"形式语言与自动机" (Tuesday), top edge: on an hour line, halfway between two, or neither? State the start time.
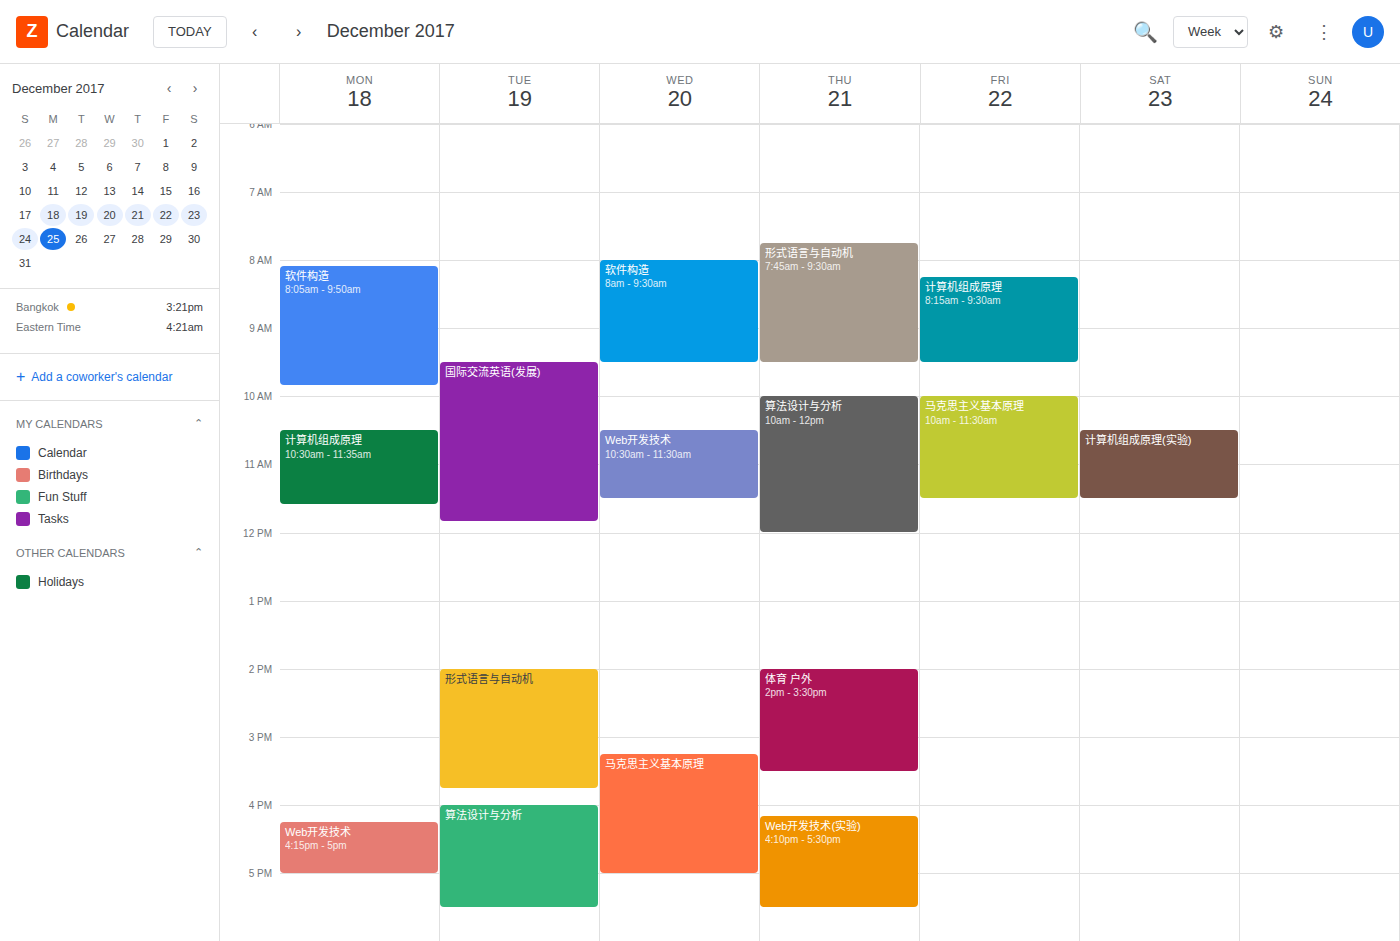
2:00 PM -- exactly on the 2 PM line.